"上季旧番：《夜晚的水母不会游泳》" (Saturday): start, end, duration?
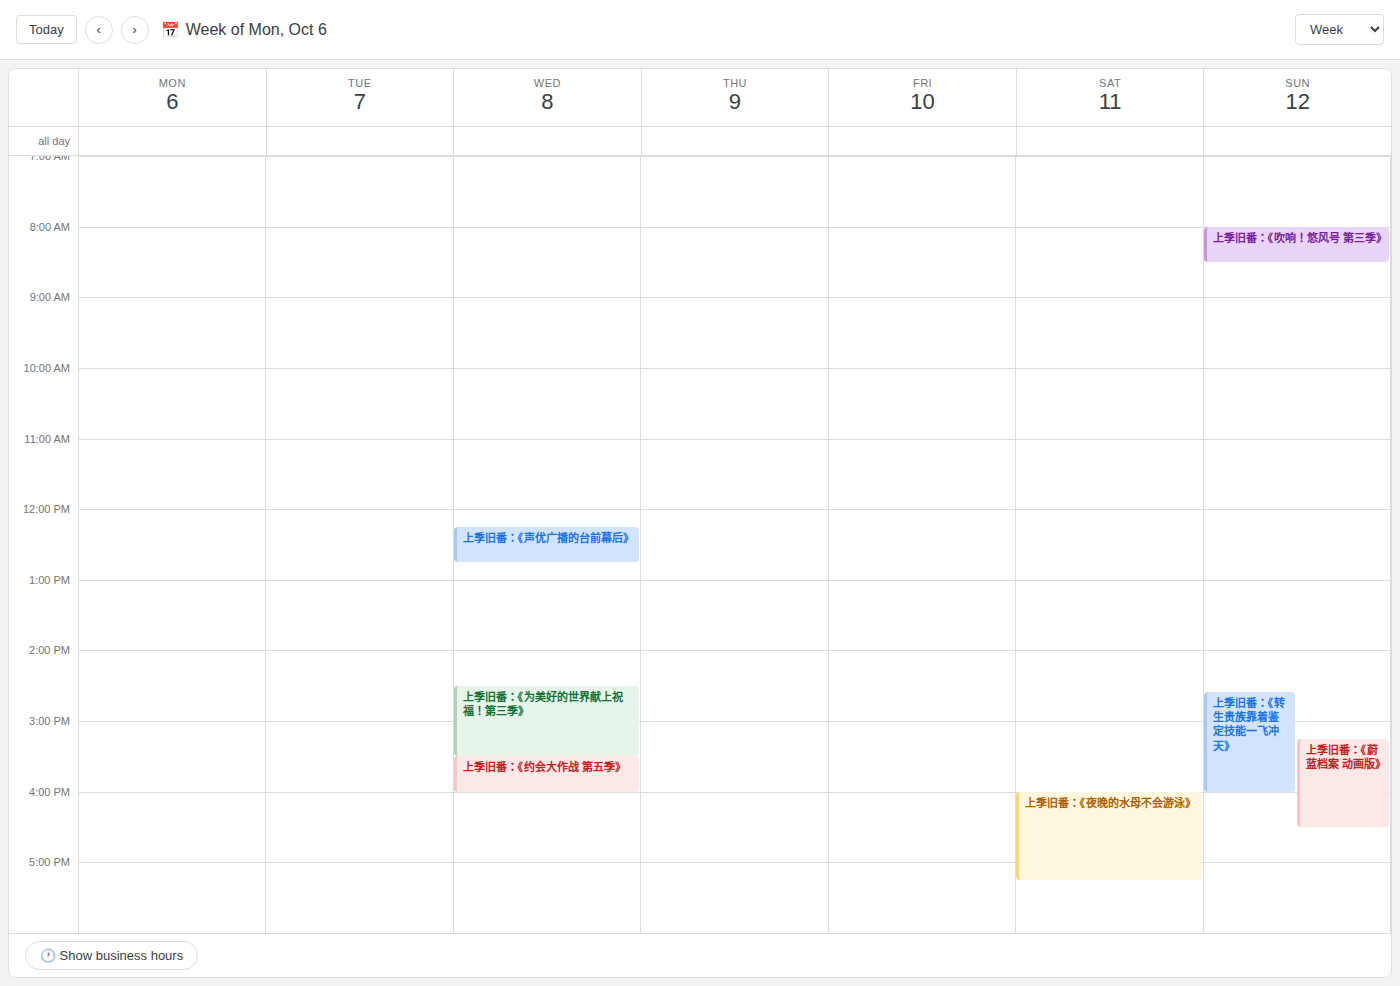
4:00 PM to 5:15 PM, 1 hour 15 minutes